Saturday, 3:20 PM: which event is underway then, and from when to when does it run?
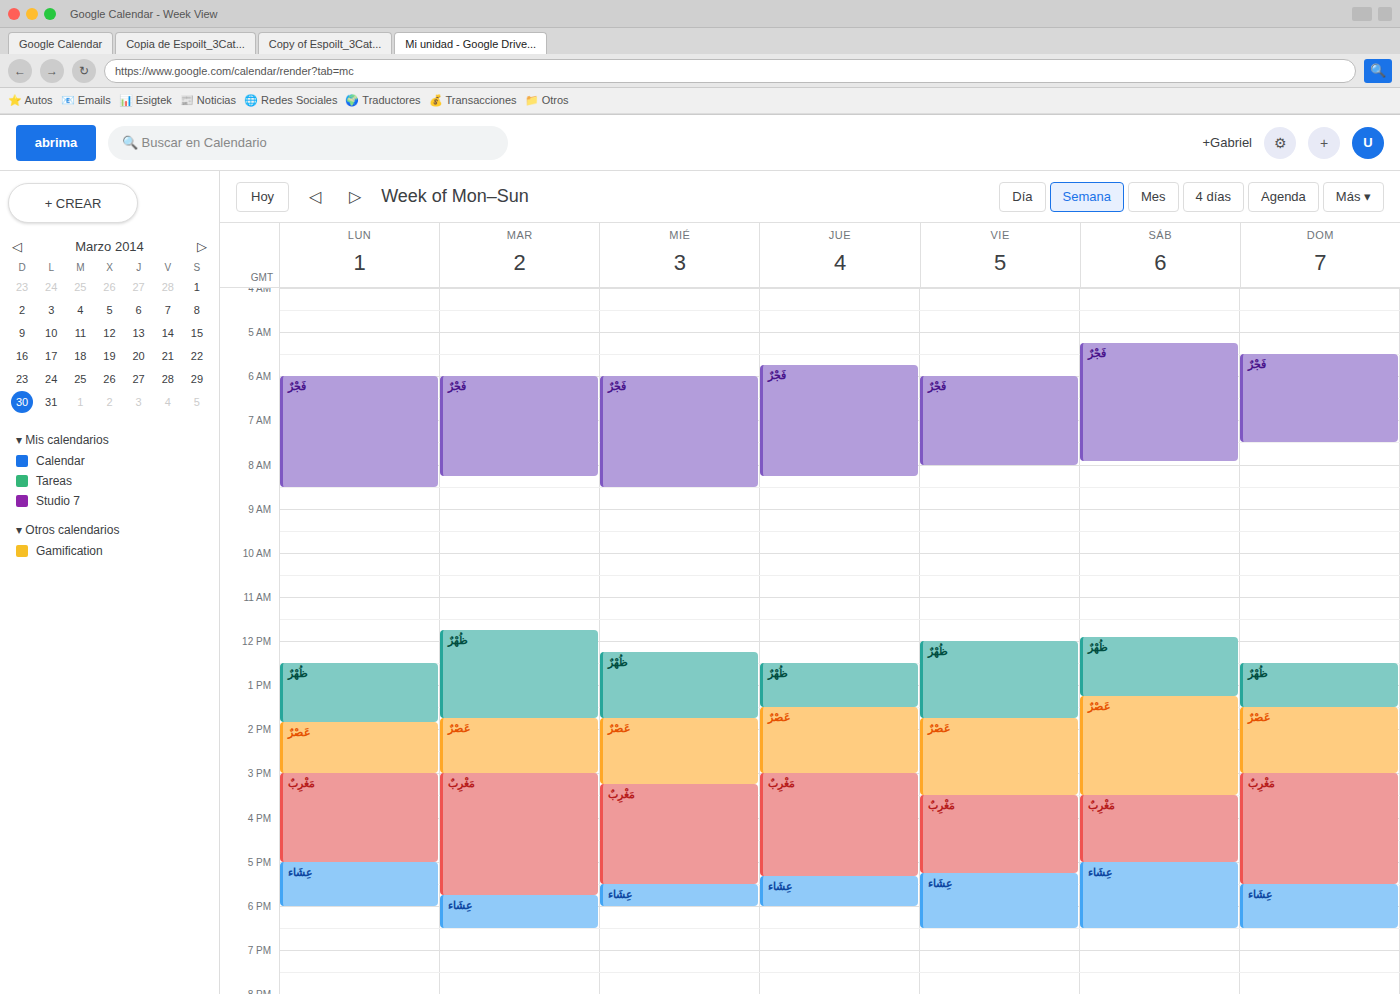
"عَصْرٌ", 1:15 PM to 3:30 PM